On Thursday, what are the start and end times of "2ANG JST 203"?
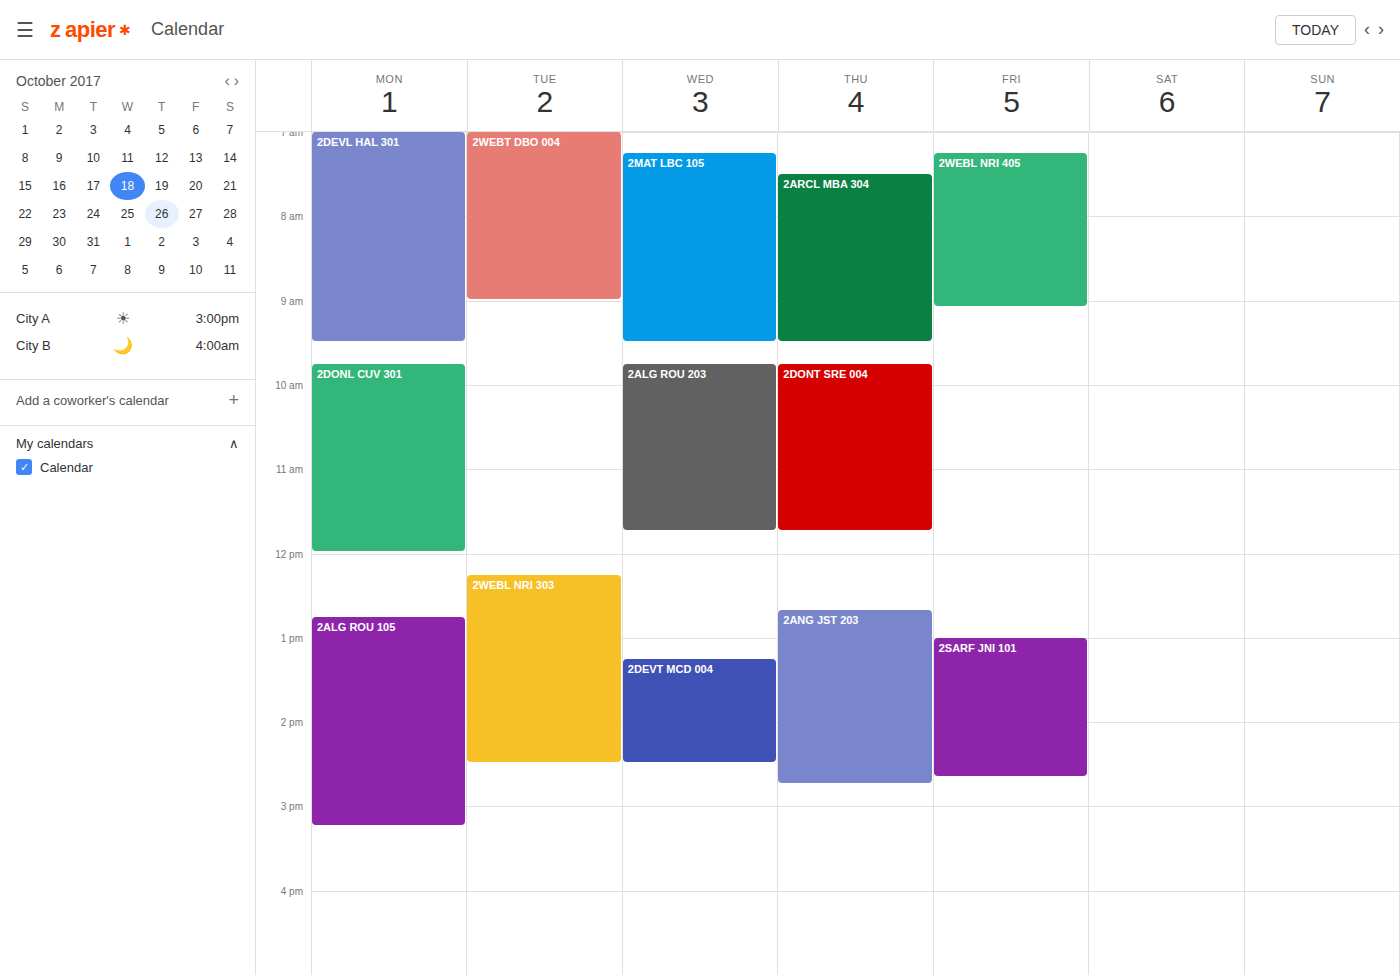
12:40 PM to 2:45 PM